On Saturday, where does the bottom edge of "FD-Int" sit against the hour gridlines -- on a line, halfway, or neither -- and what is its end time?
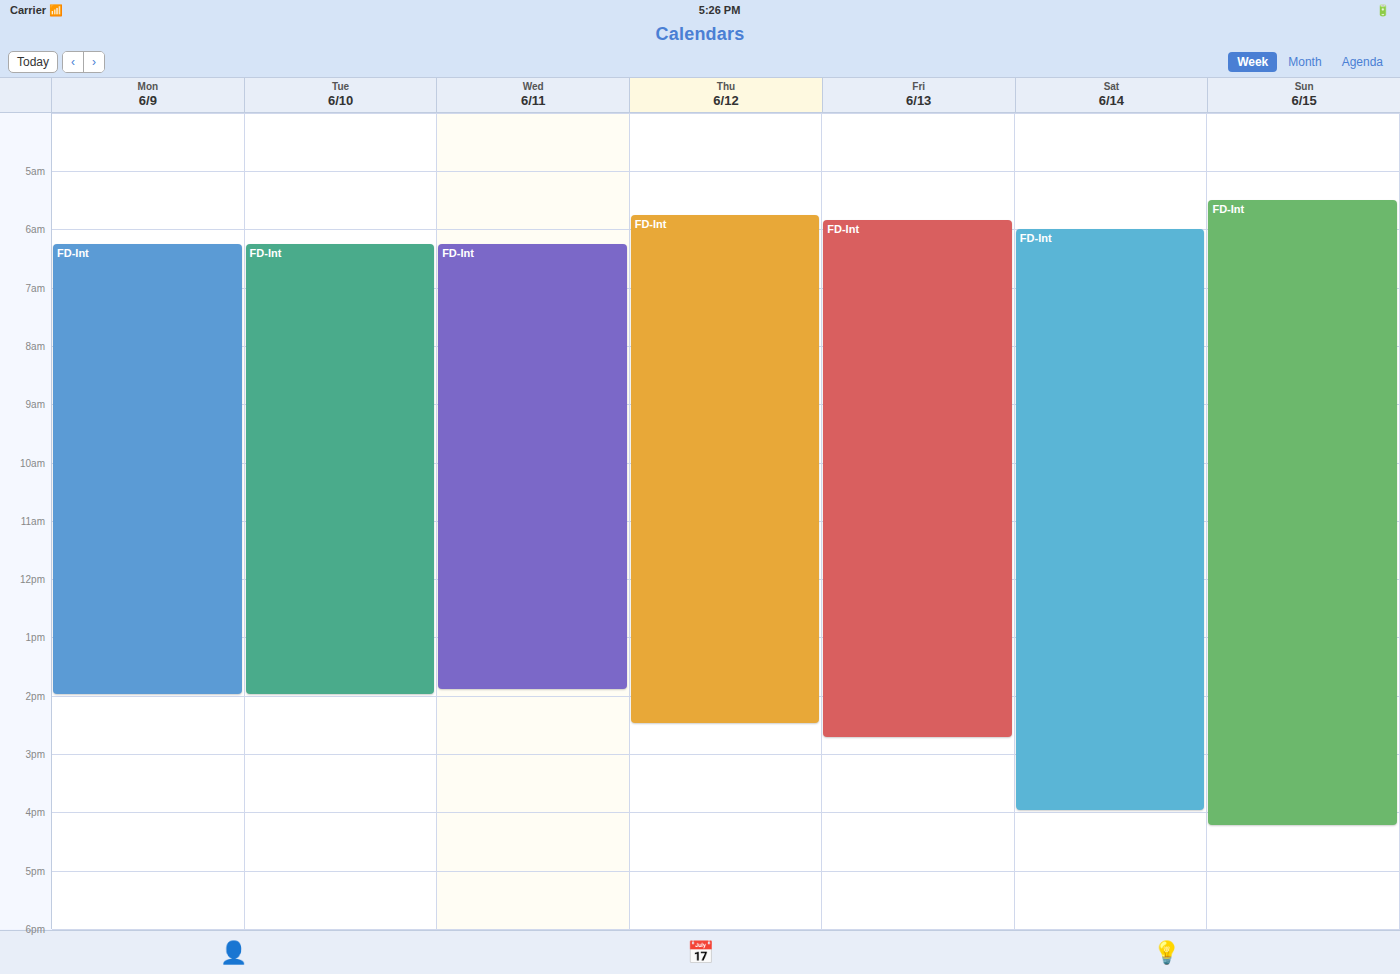
4:00 PM -- exactly on the 4 PM line.